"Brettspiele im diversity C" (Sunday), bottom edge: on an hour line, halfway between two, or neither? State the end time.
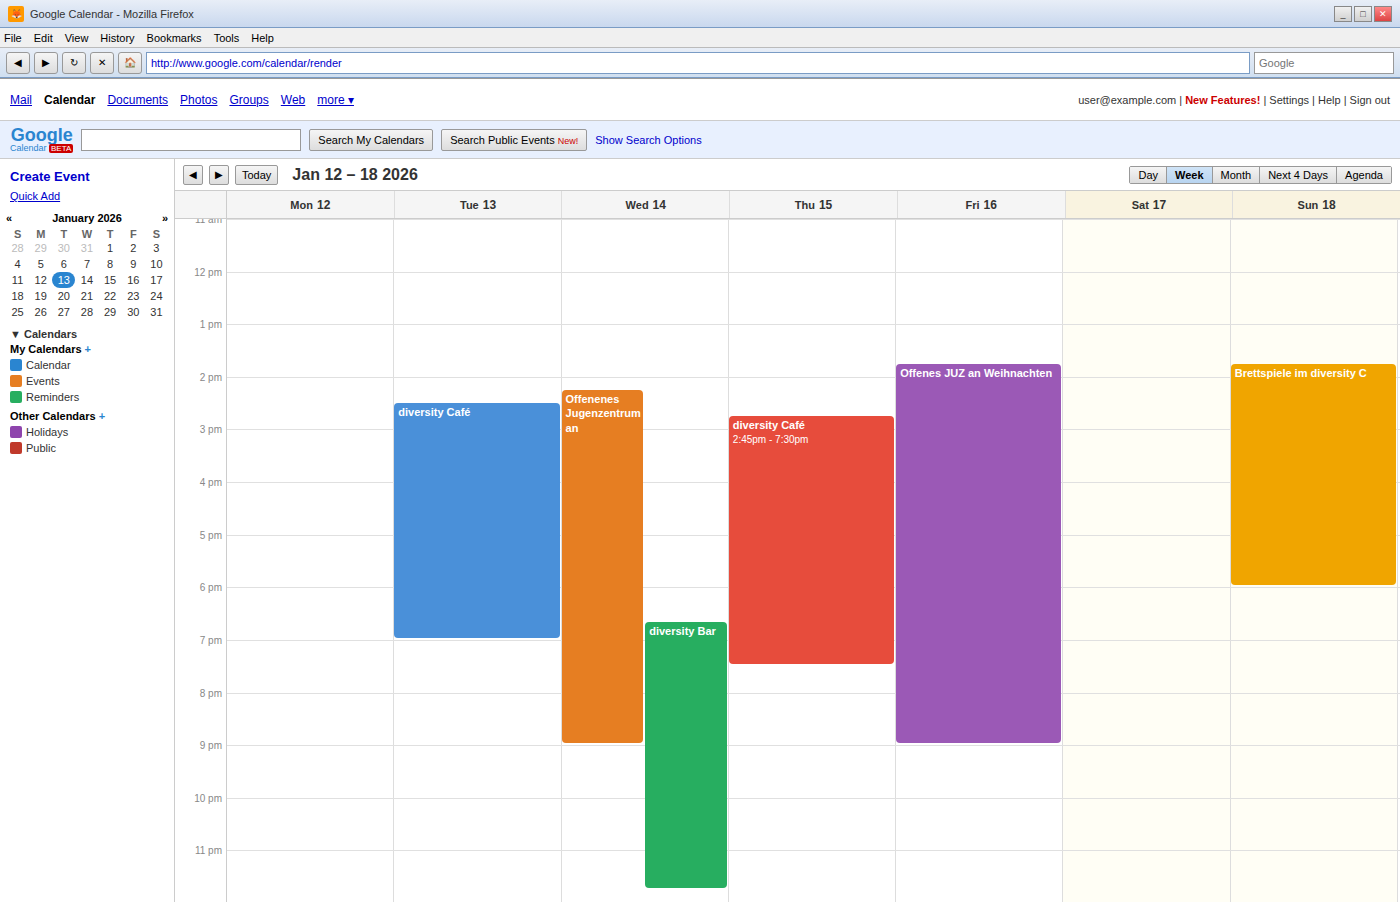
6:00 PM -- exactly on the 6 PM line.